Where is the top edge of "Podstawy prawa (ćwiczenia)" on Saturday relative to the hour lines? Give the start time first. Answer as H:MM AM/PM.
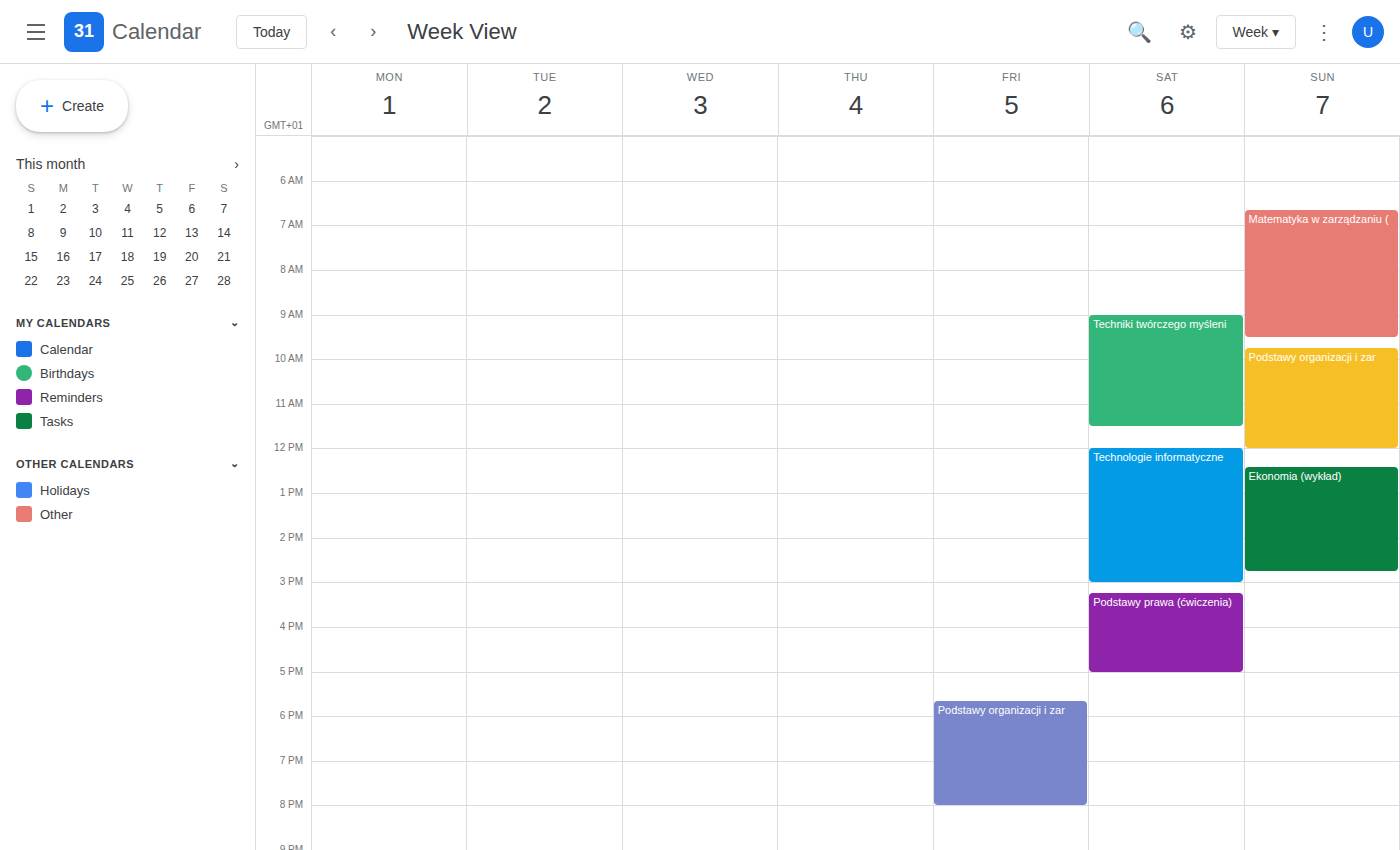
3:15 PM -- neither: a quarter of the way from the 3 PM line to the 4 PM line.